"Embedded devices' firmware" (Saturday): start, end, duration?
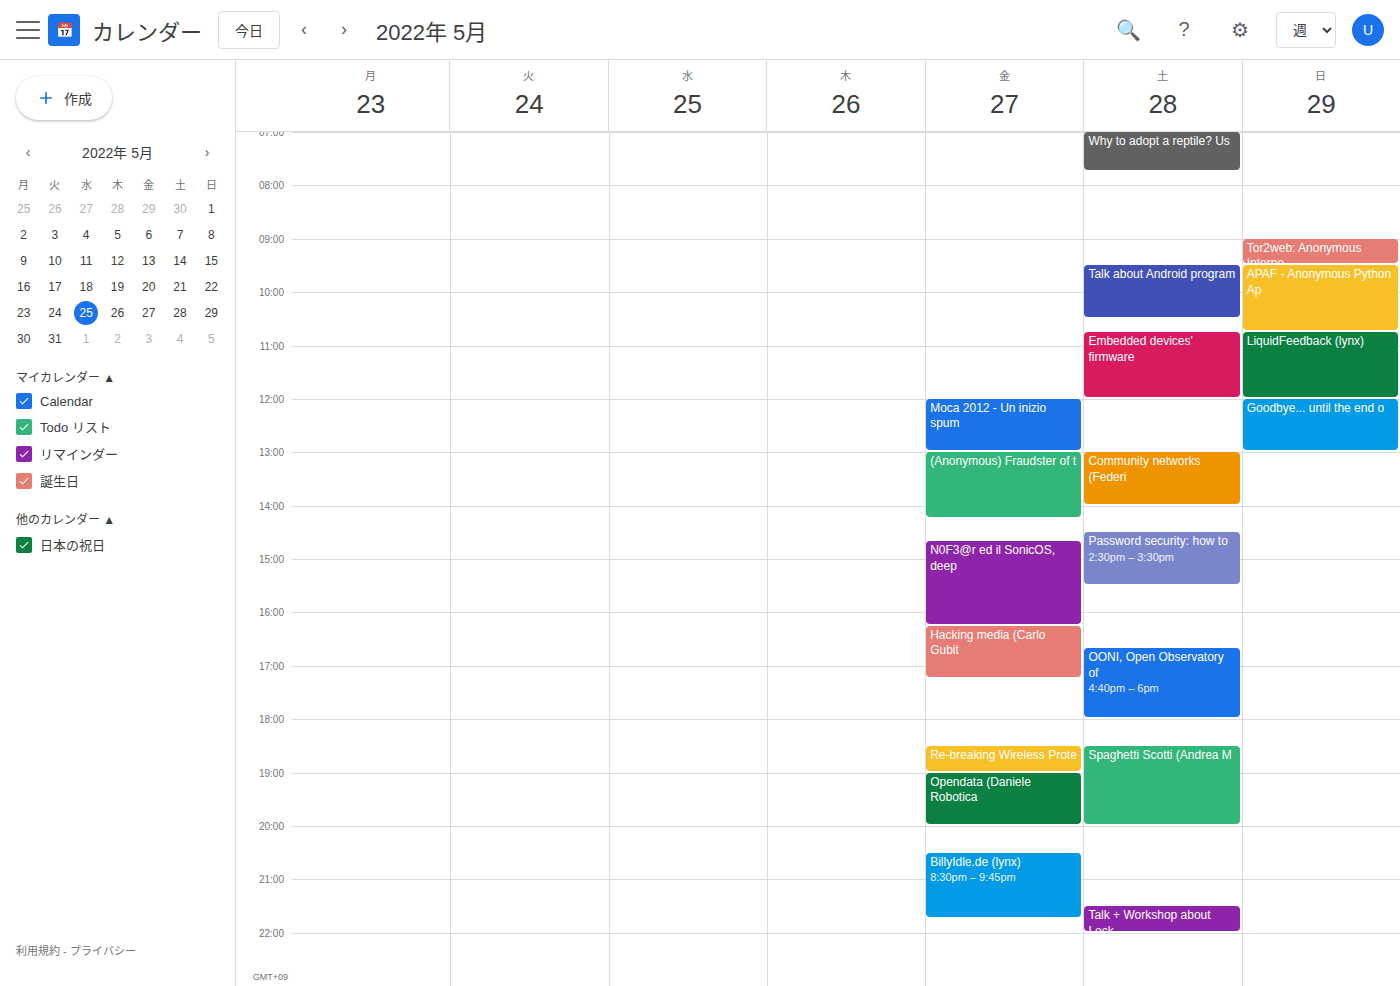
10:45 AM to 12:00 PM, 1 hour 15 minutes